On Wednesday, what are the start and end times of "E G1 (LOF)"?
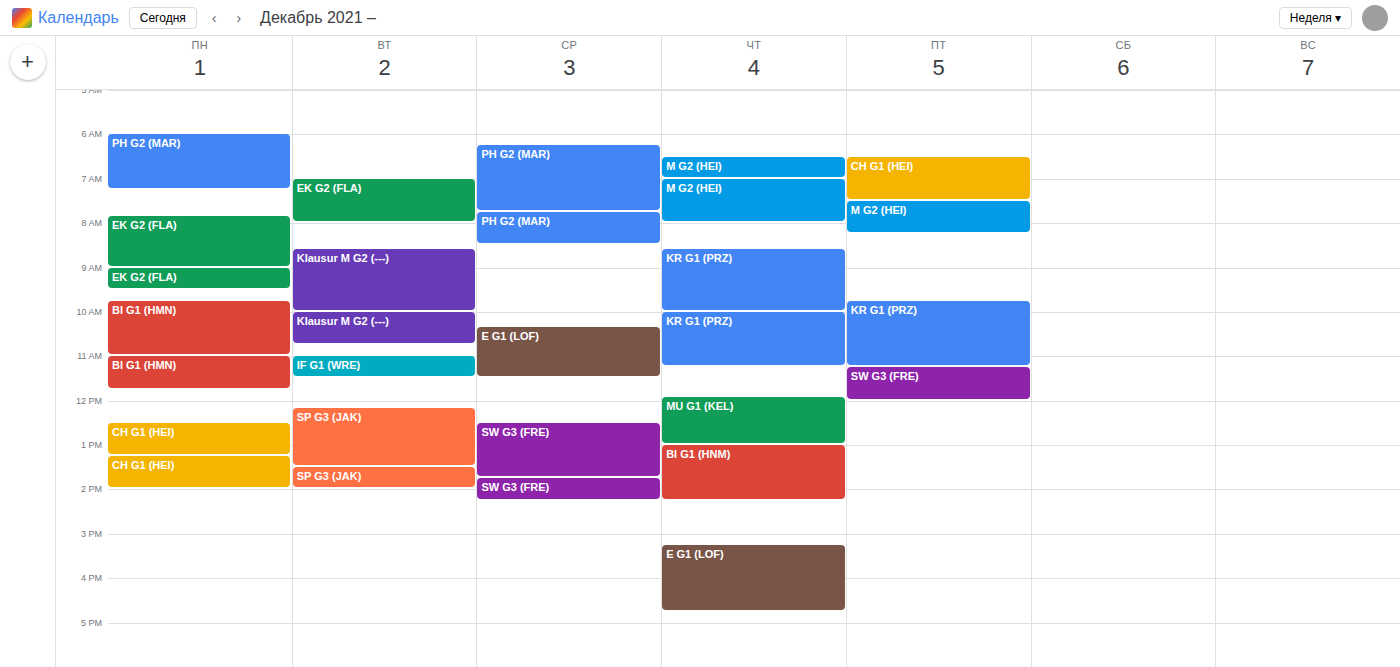
10:20 AM to 11:30 AM